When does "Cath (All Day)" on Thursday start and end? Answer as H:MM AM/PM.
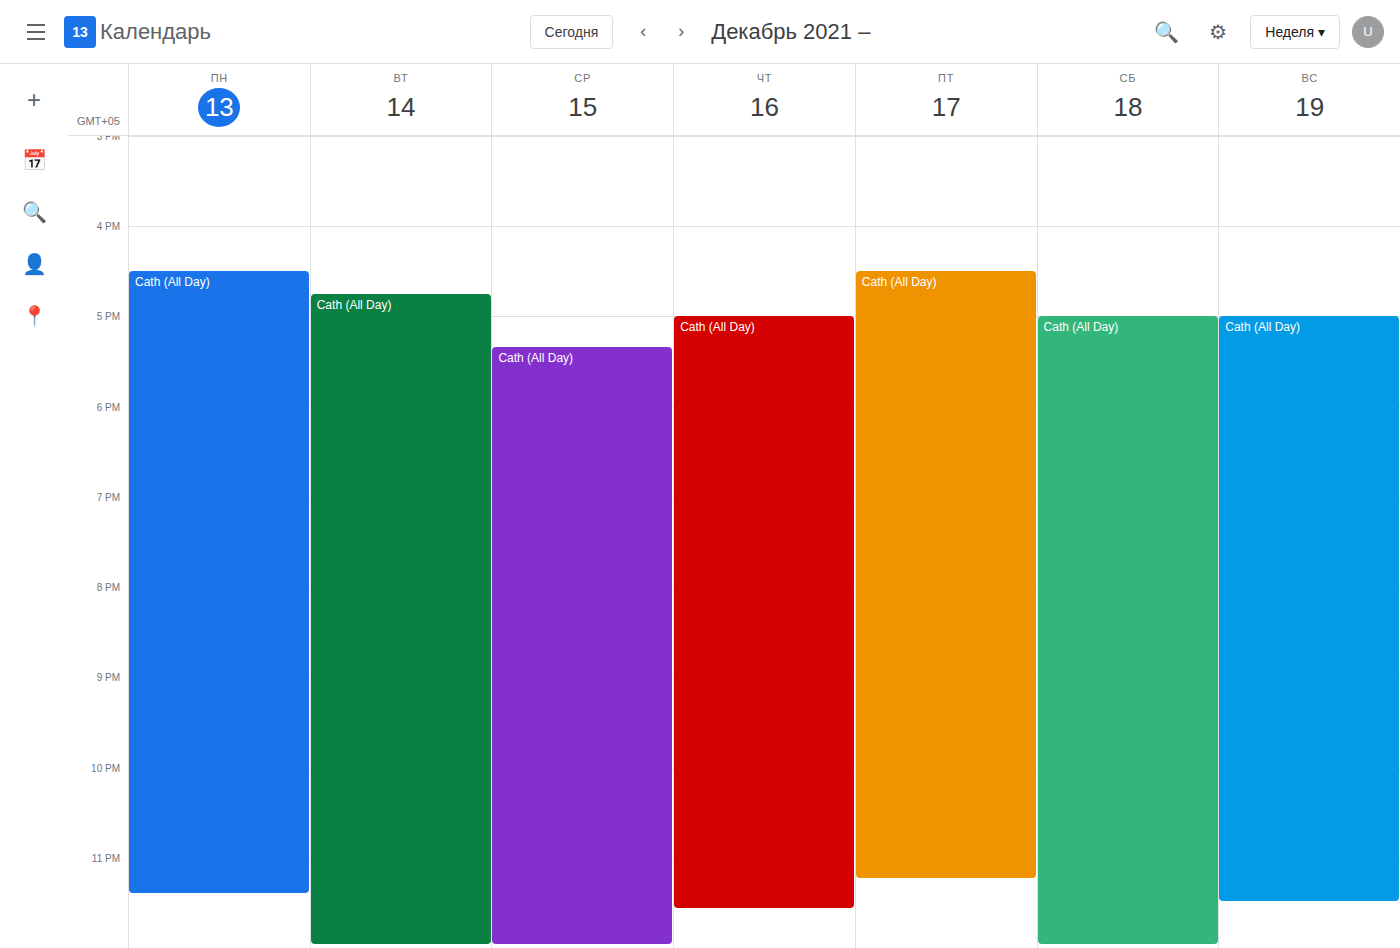
5:00 PM to 11:35 PM